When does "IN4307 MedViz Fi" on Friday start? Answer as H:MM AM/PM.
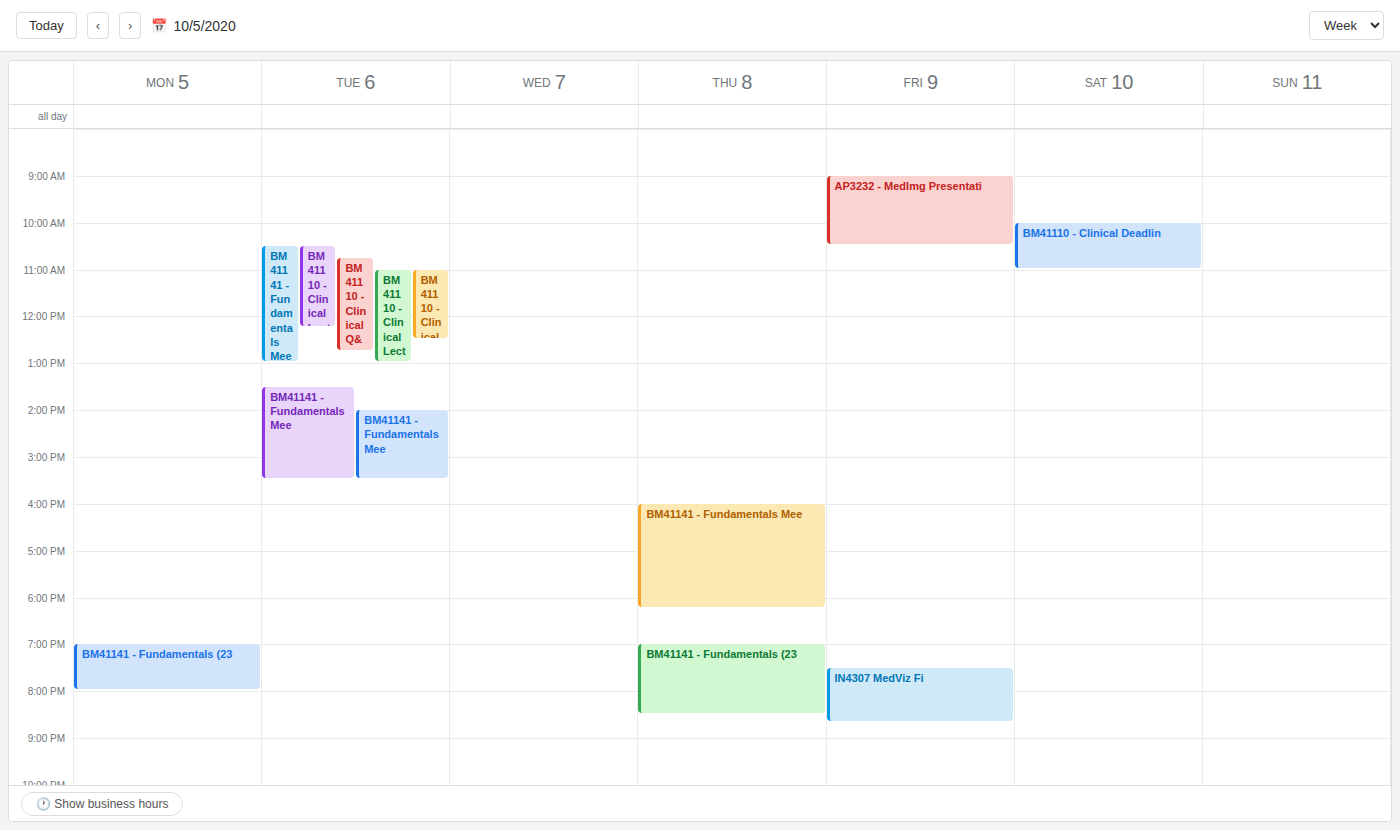
7:30 PM